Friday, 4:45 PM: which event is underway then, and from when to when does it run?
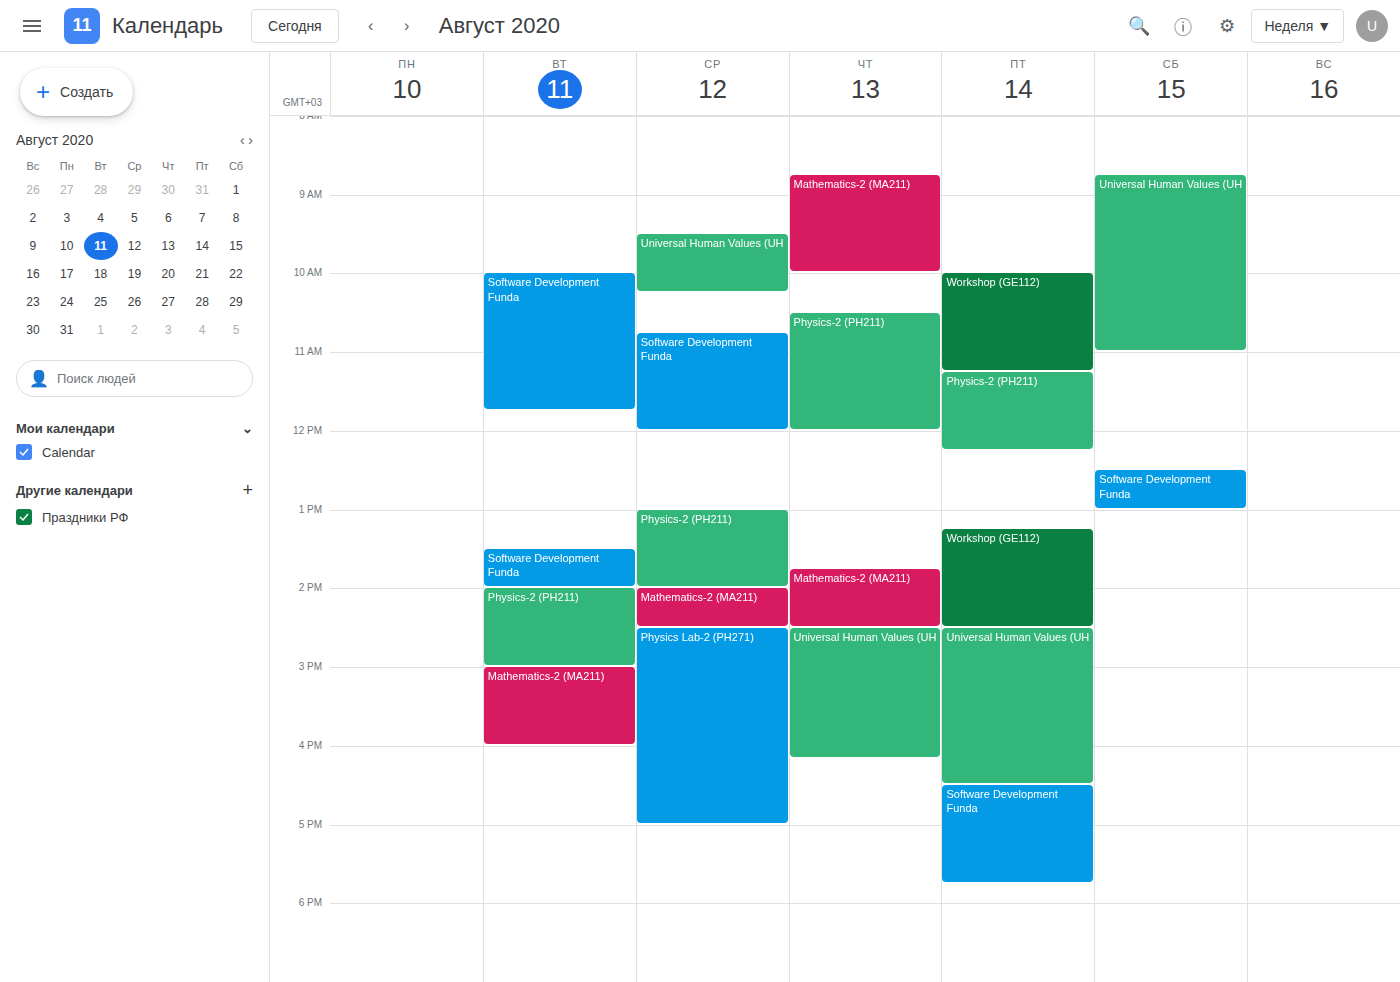
"Software Development Funda", 4:30 PM to 5:45 PM